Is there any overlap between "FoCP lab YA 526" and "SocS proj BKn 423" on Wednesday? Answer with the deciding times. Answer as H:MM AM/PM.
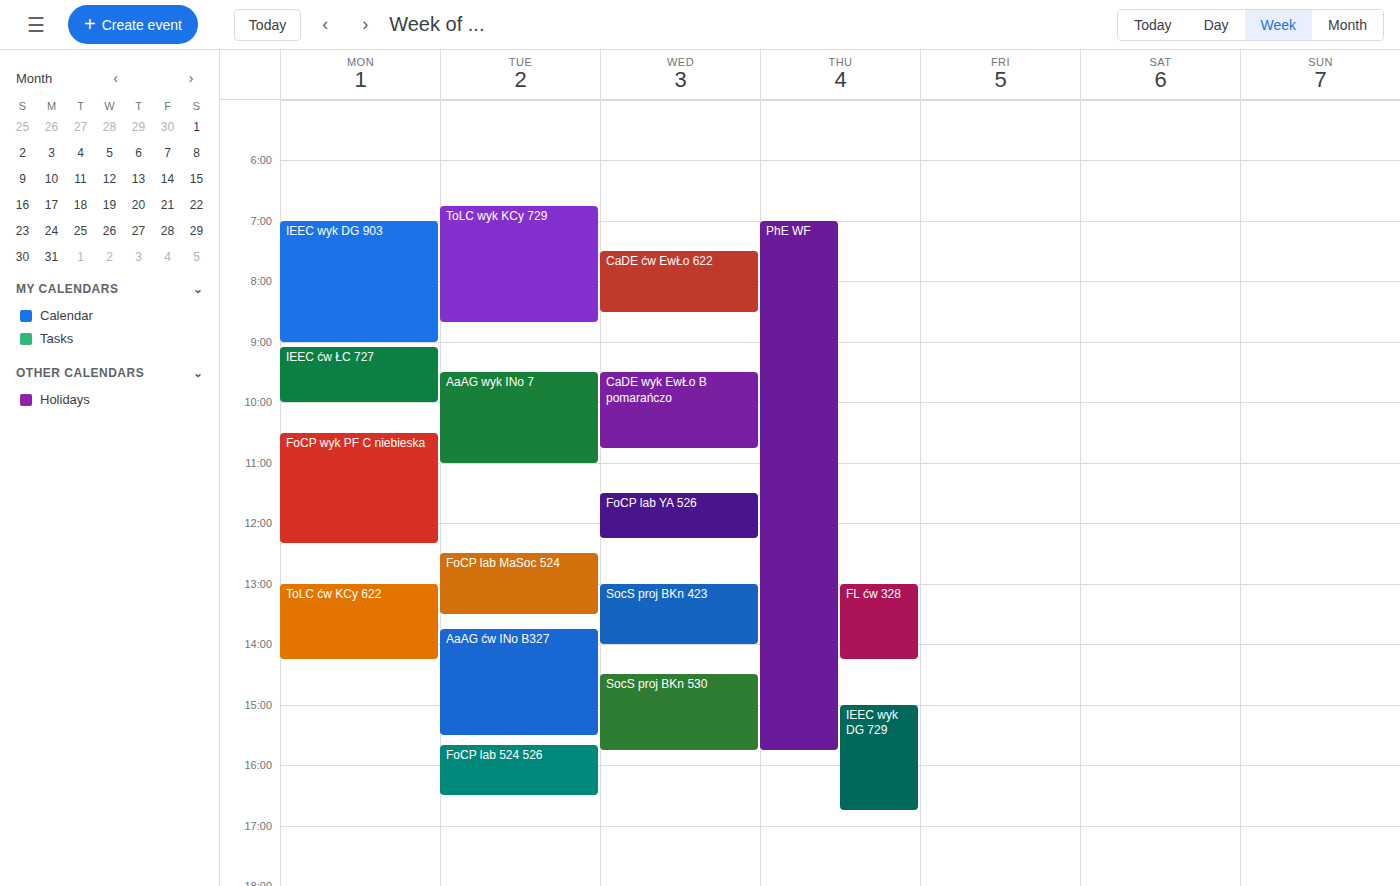
"FoCP lab YA 526" ends at 12:15 PM and "SocS proj BKn 423" starts at 1:00 PM -- no overlap.